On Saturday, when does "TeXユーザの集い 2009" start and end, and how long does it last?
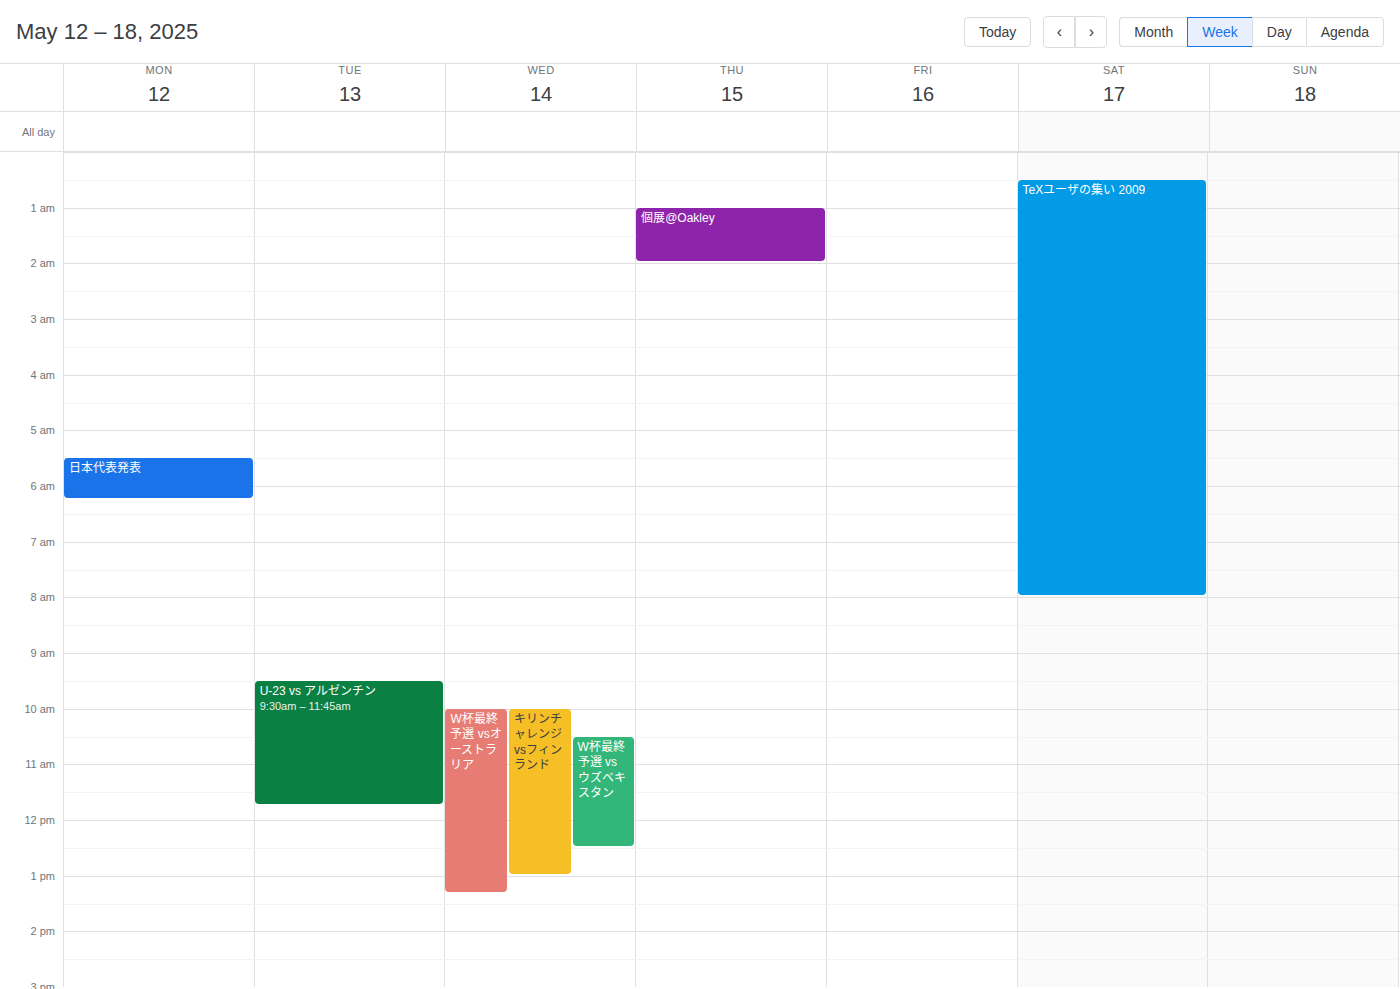
00:30 to 08:00, 7 hours 30 minutes